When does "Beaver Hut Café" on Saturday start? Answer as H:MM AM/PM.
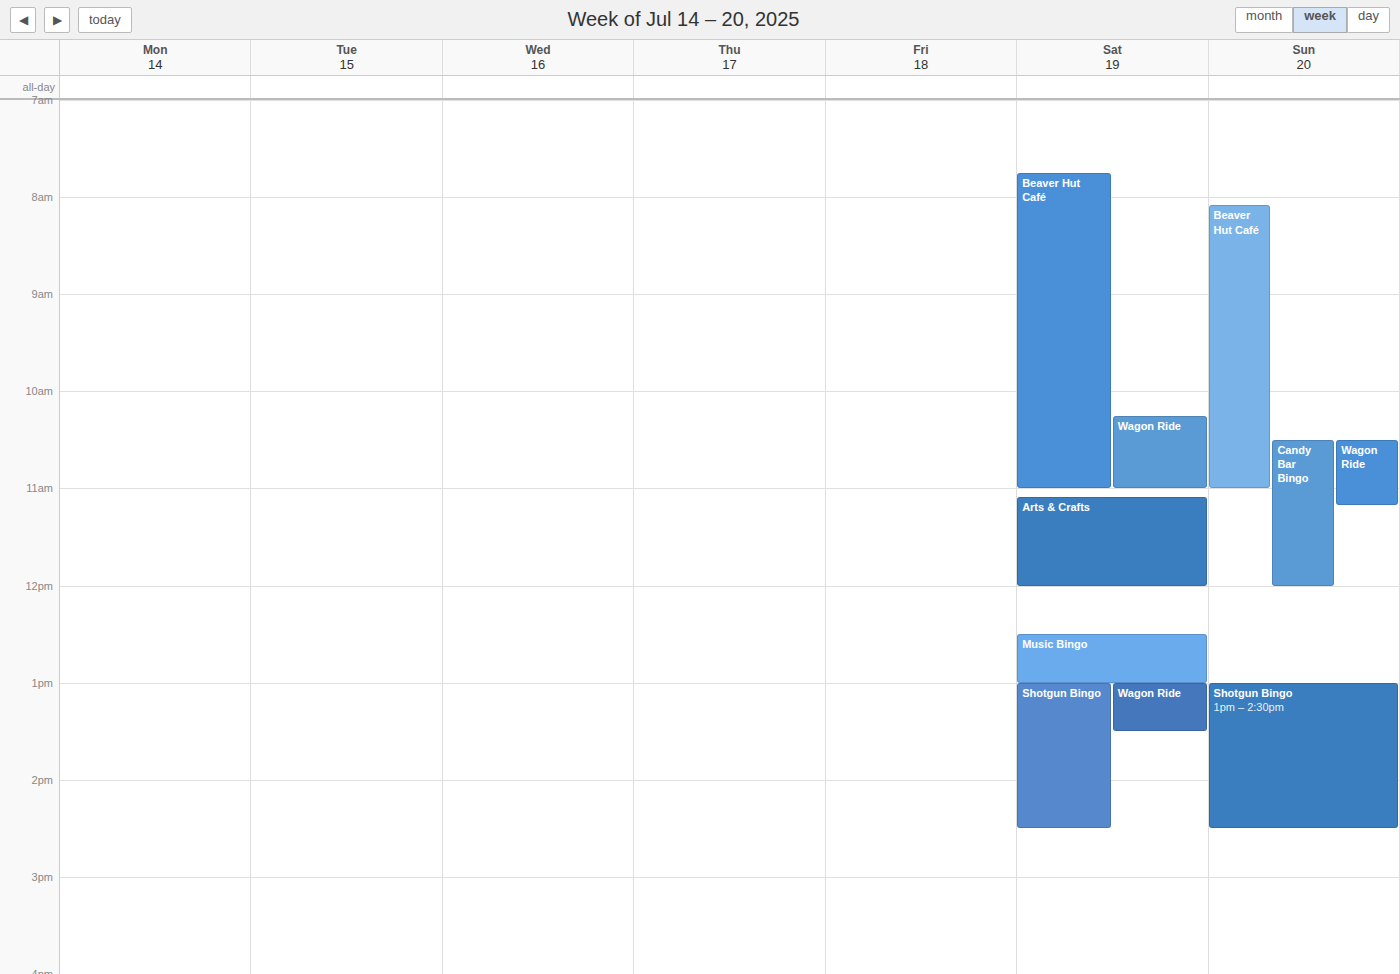
7:45 AM